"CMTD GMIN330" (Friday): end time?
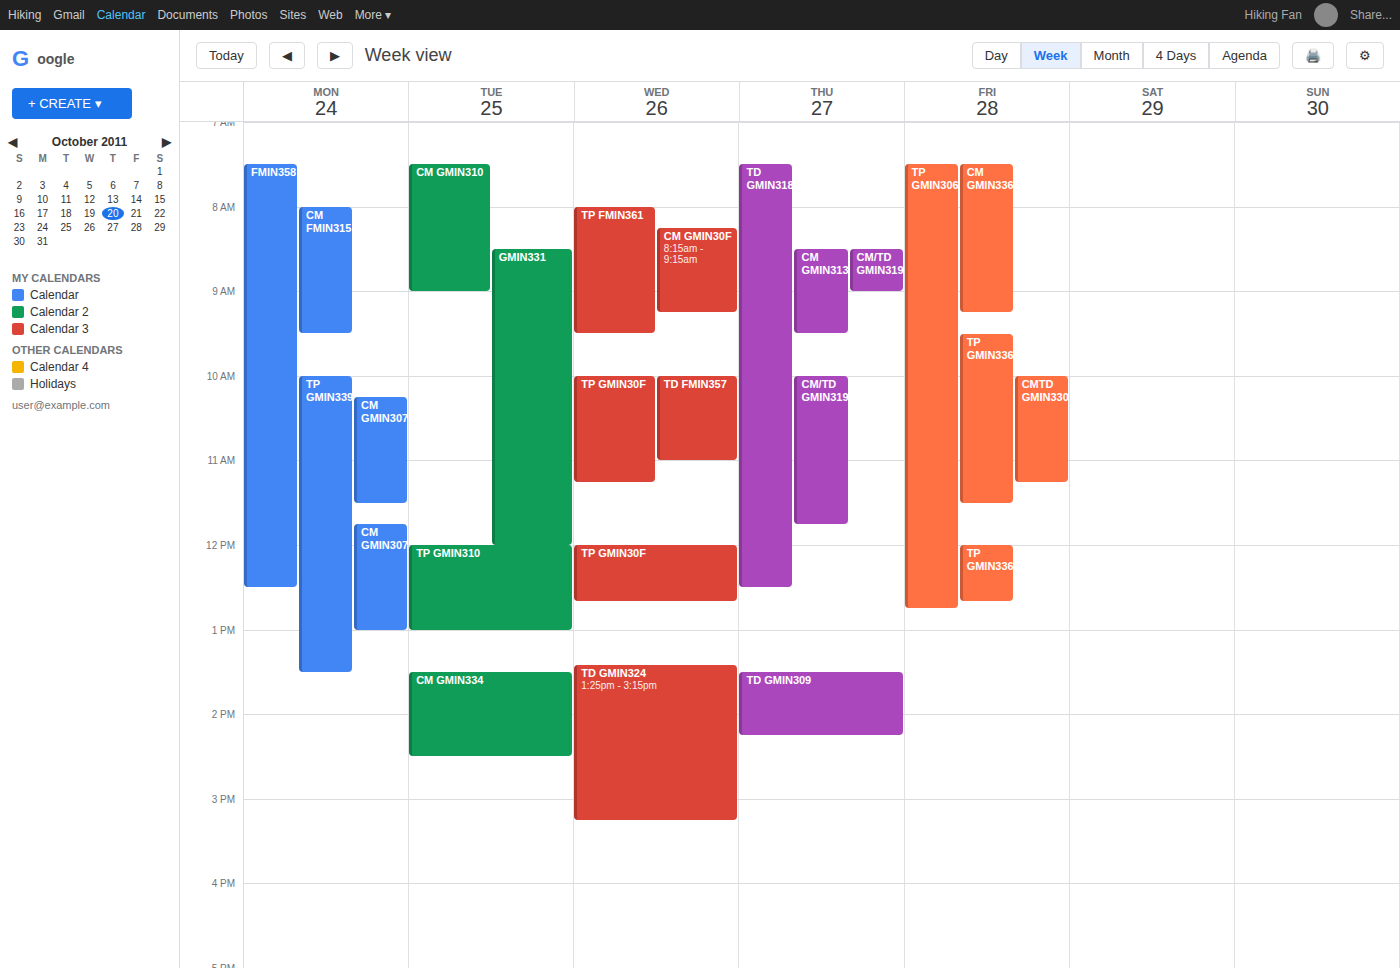
11:15 AM